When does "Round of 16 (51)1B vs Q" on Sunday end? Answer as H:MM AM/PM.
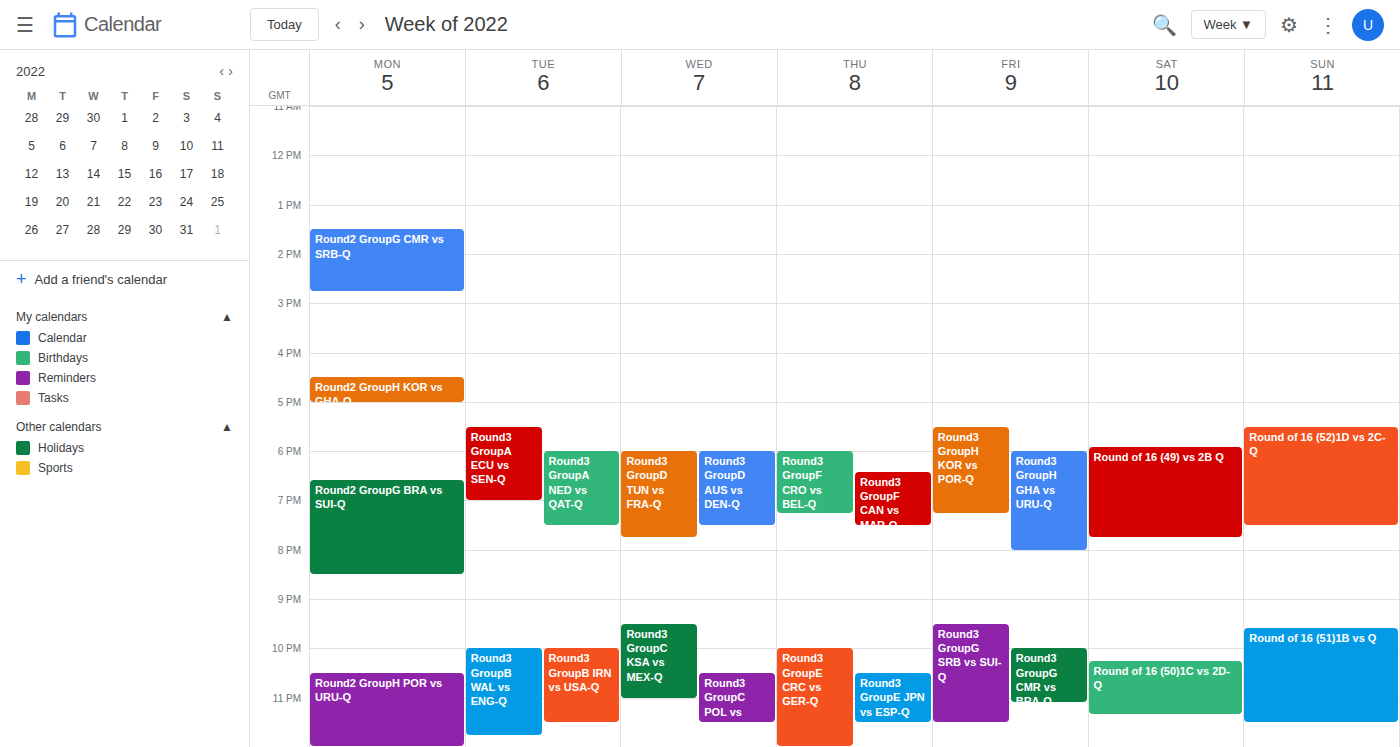
11:30 PM